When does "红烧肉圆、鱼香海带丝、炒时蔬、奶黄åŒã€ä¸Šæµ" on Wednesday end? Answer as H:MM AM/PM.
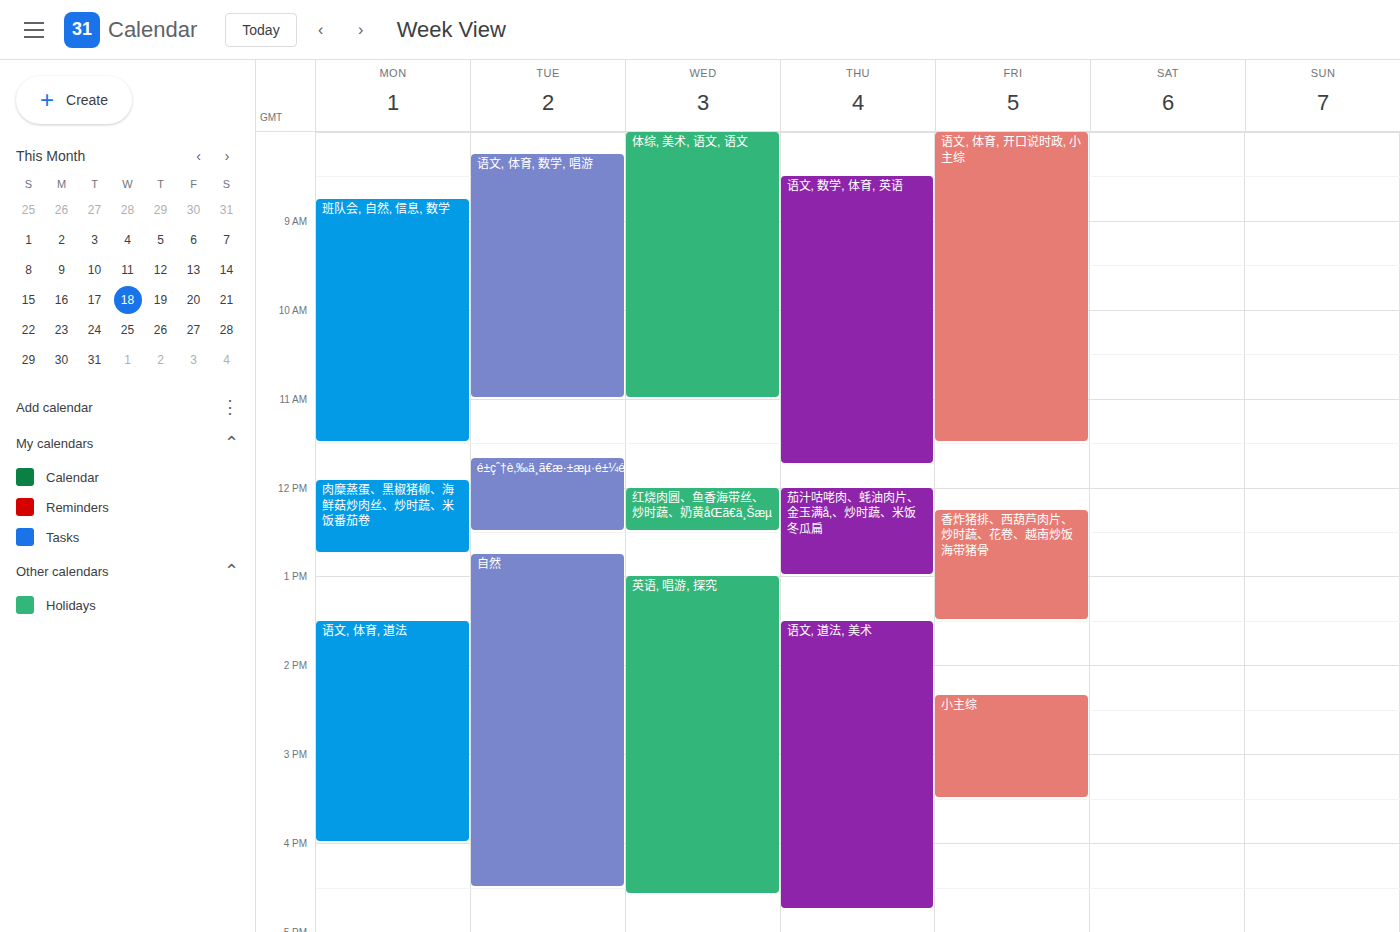
12:30 PM